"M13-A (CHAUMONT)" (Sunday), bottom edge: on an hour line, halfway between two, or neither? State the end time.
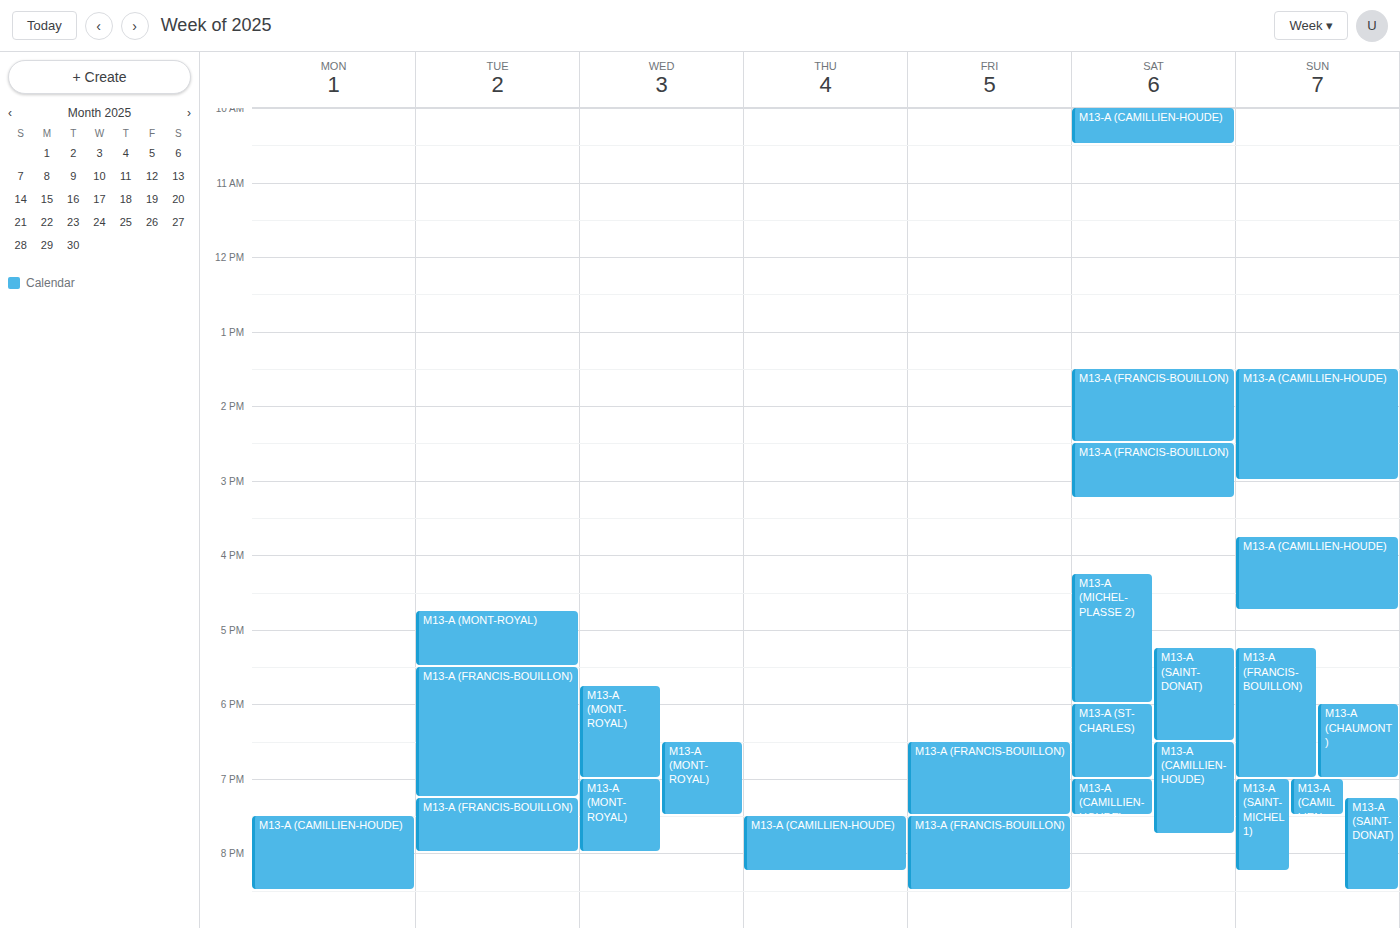
7:00 PM -- exactly on the 7 PM line.